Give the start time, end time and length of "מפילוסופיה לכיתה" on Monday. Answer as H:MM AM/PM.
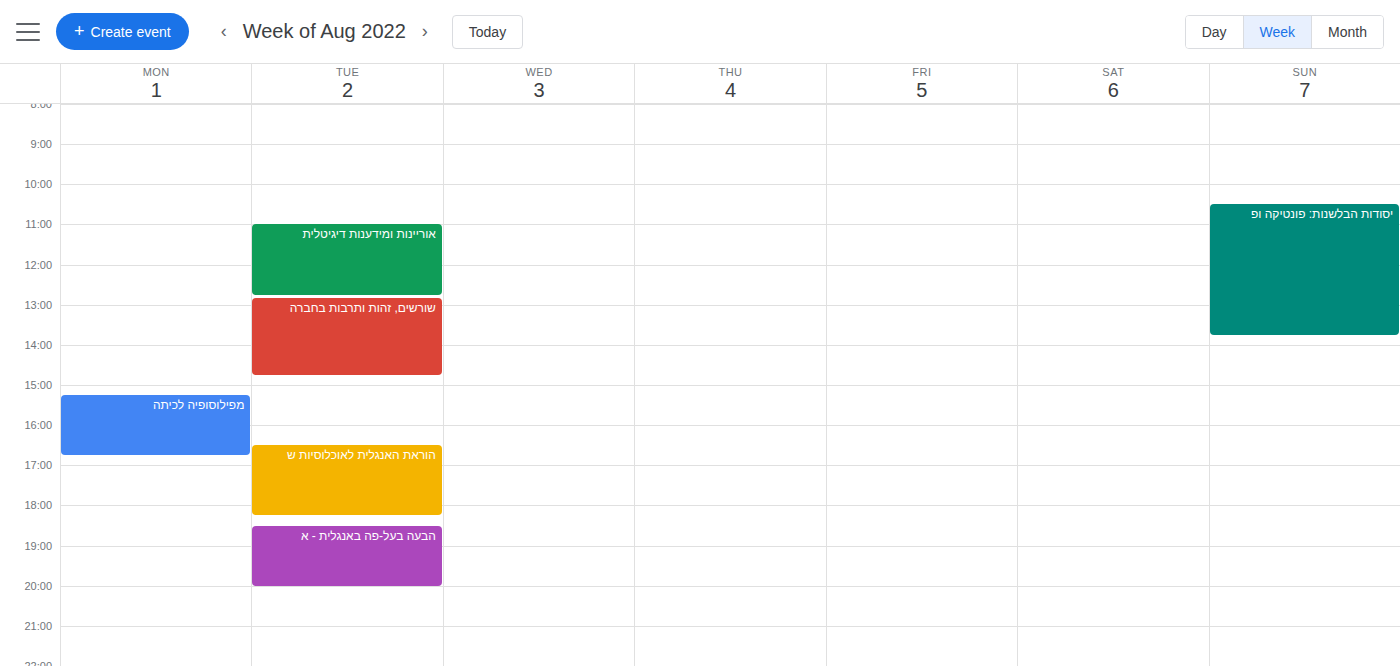
3:15 PM to 4:45 PM, 1 hour 30 minutes